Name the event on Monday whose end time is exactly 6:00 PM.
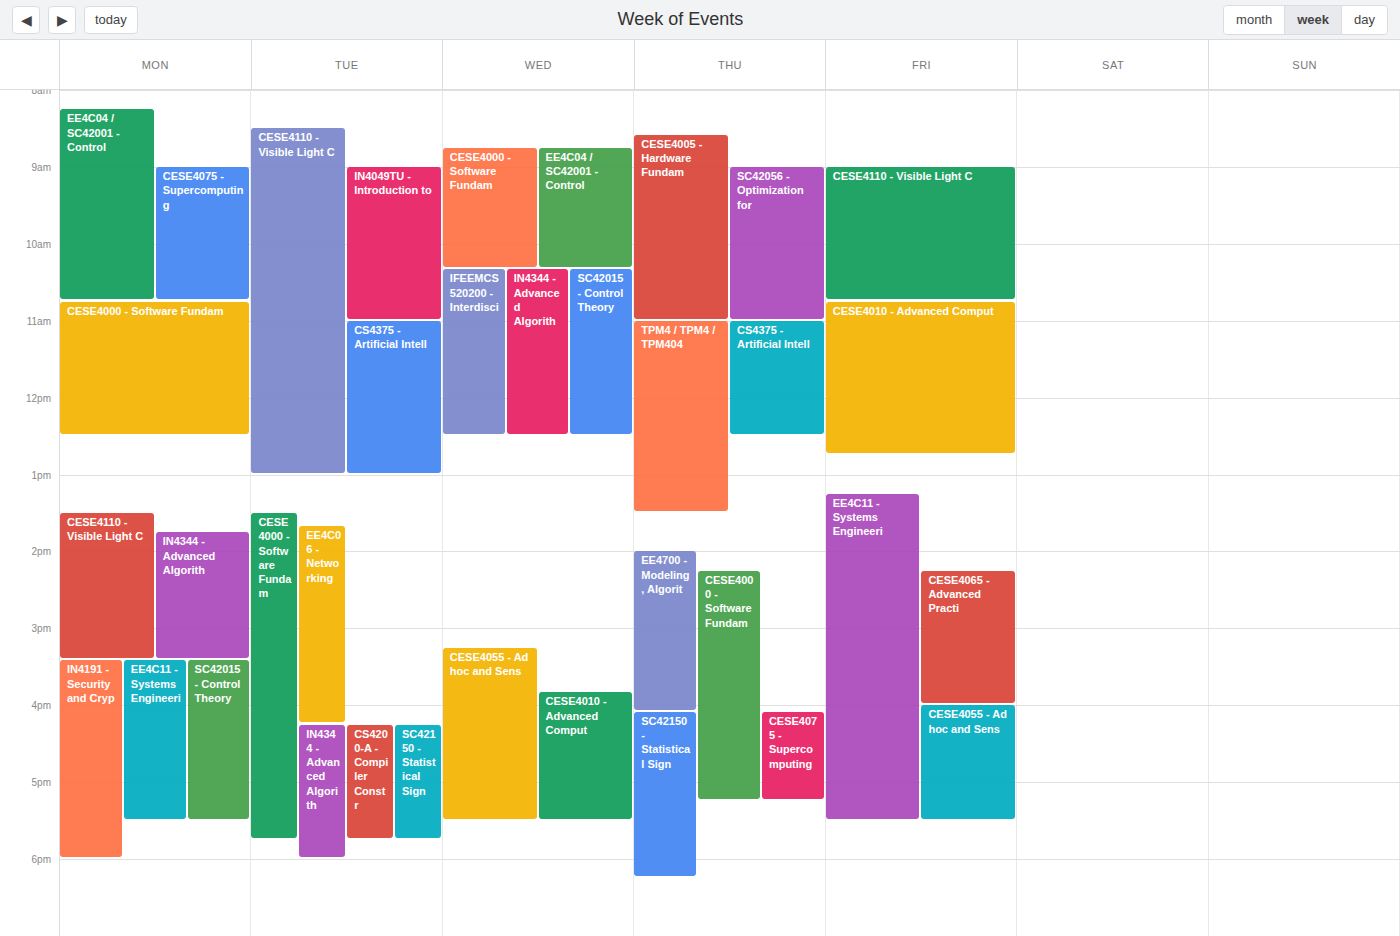
"IN4191 - Security and Cryp"